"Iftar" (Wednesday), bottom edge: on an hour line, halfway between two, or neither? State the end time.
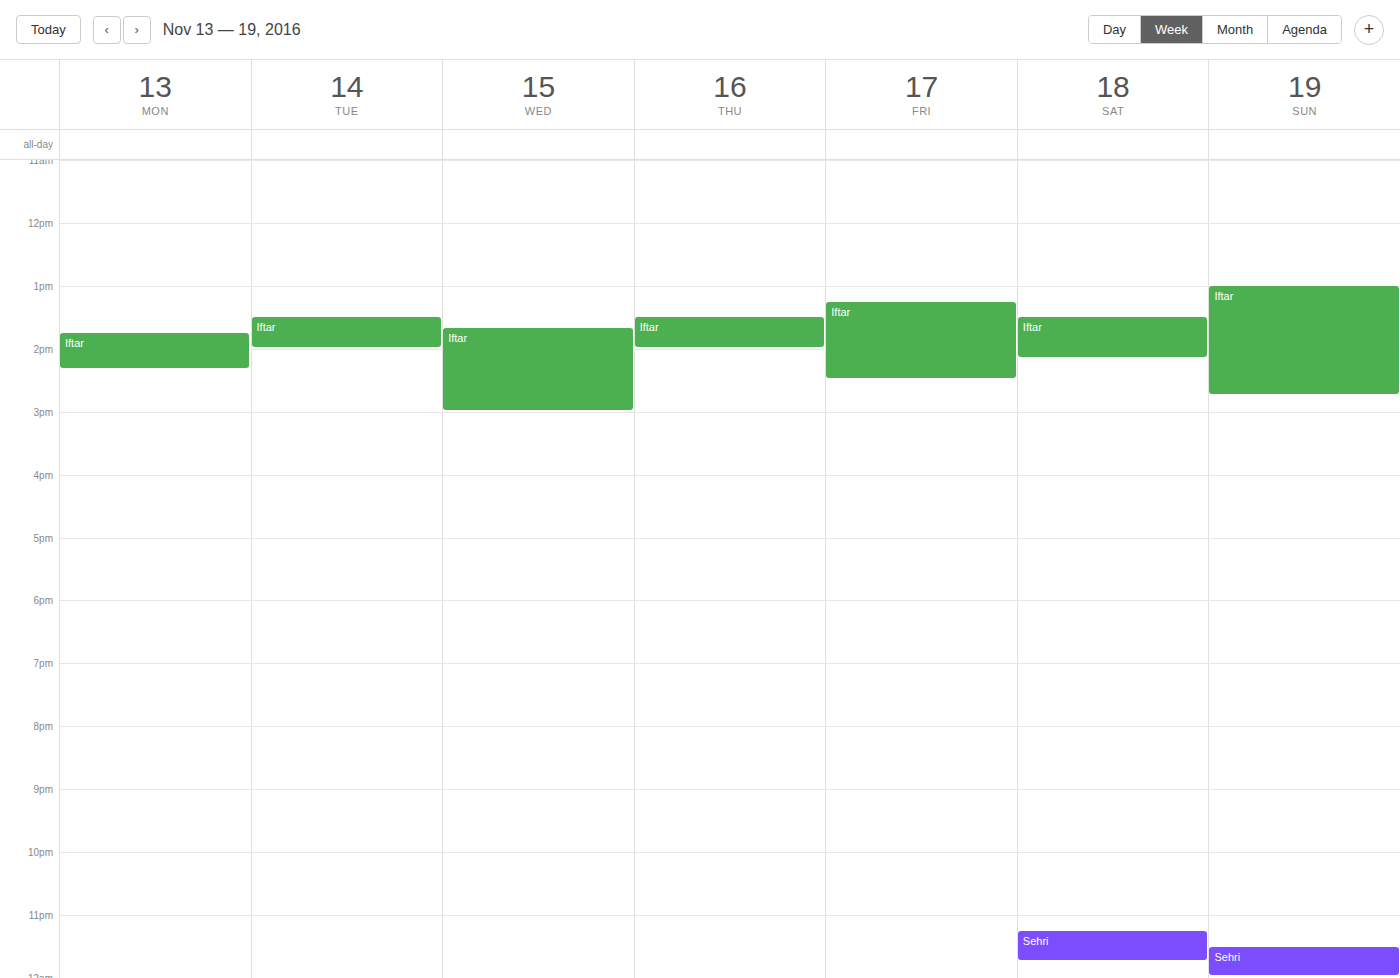
3:00 PM -- exactly on the 3 PM line.